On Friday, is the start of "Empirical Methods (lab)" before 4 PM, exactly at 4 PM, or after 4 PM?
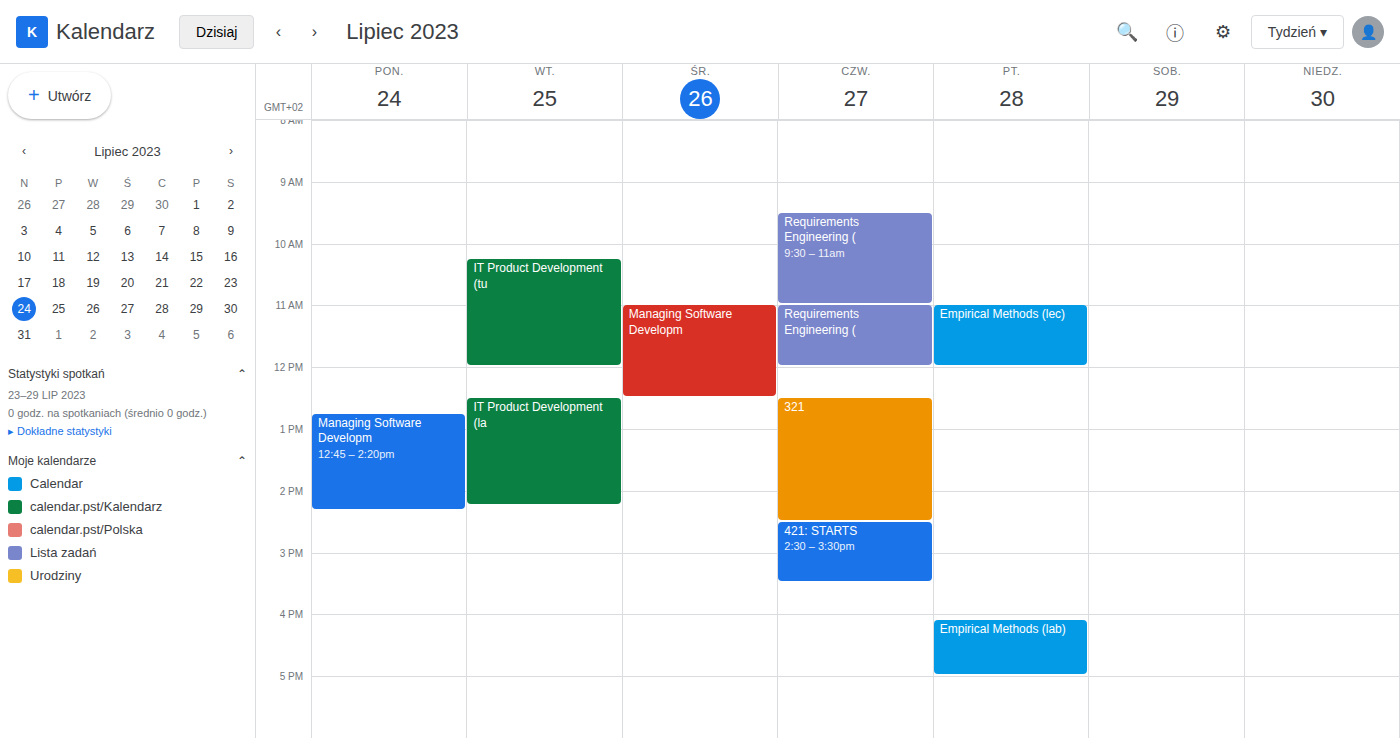
4:05 PM -- after 4 PM, 5 minutes below the 4 PM line.